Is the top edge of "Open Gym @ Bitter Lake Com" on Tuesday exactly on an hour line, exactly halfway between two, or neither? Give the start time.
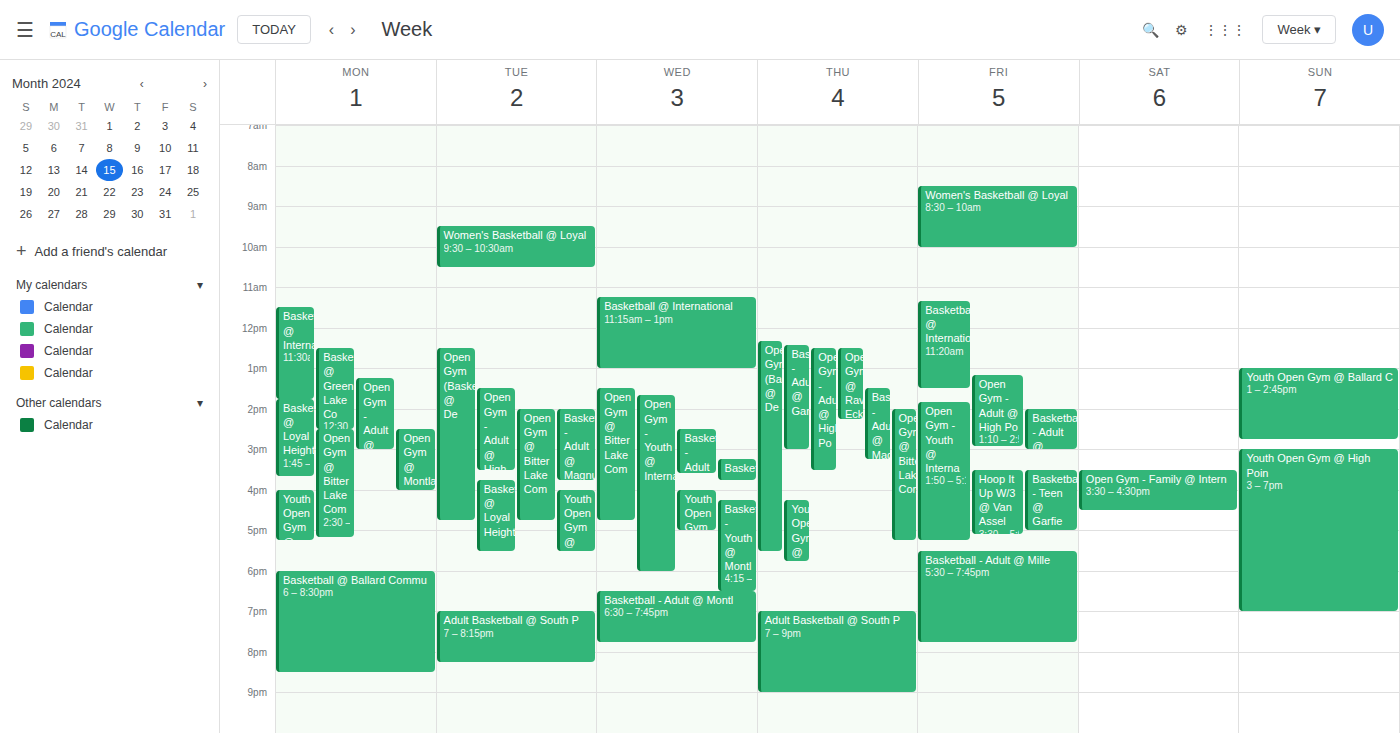
2:00 PM -- exactly on the 2 PM line.